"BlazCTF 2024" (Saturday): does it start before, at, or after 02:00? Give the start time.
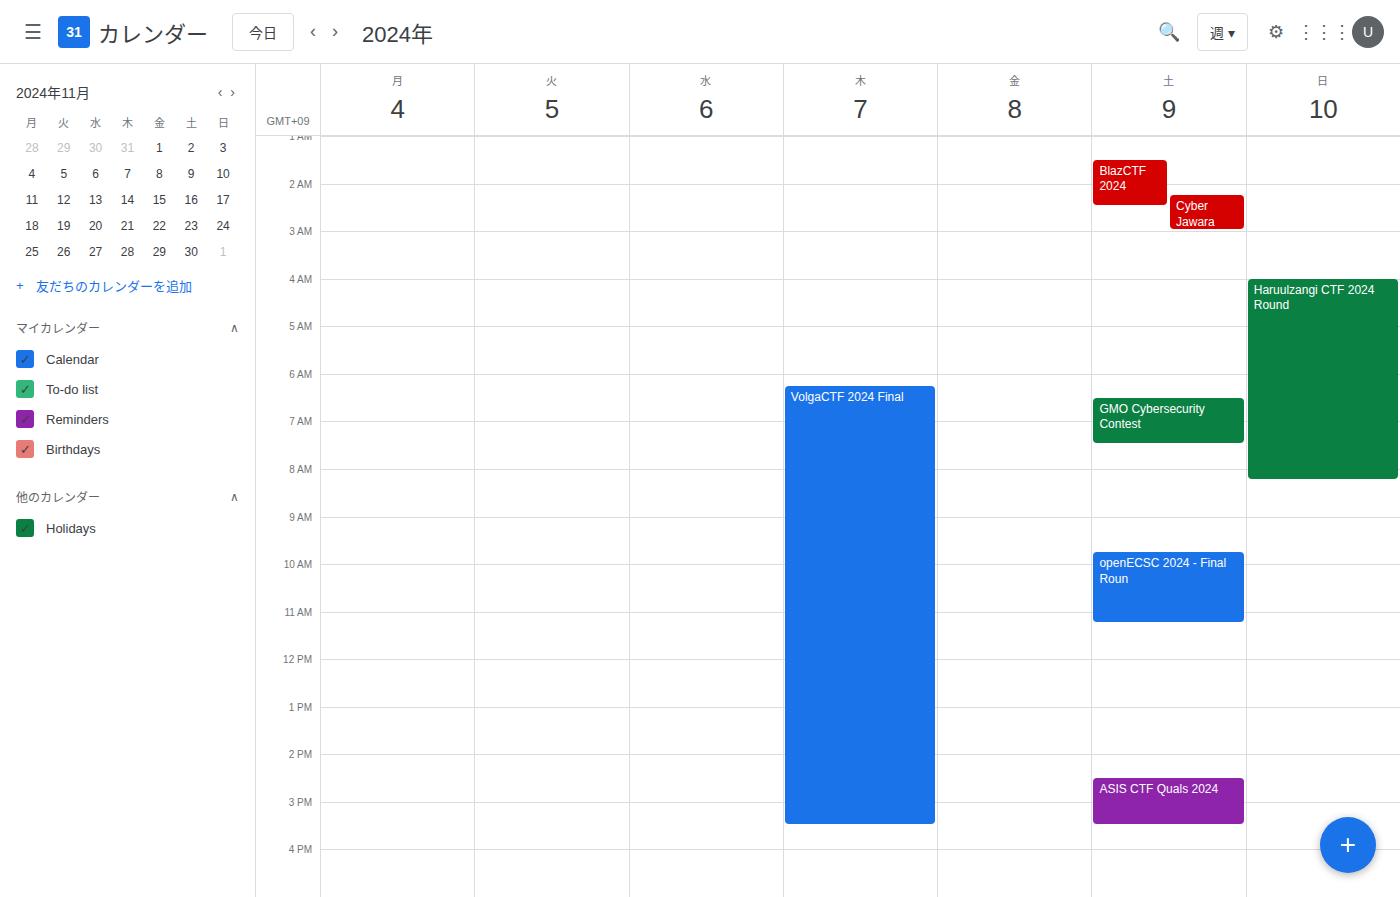
01:30 -- before 02:00, 30 minutes above the 02:00 line.